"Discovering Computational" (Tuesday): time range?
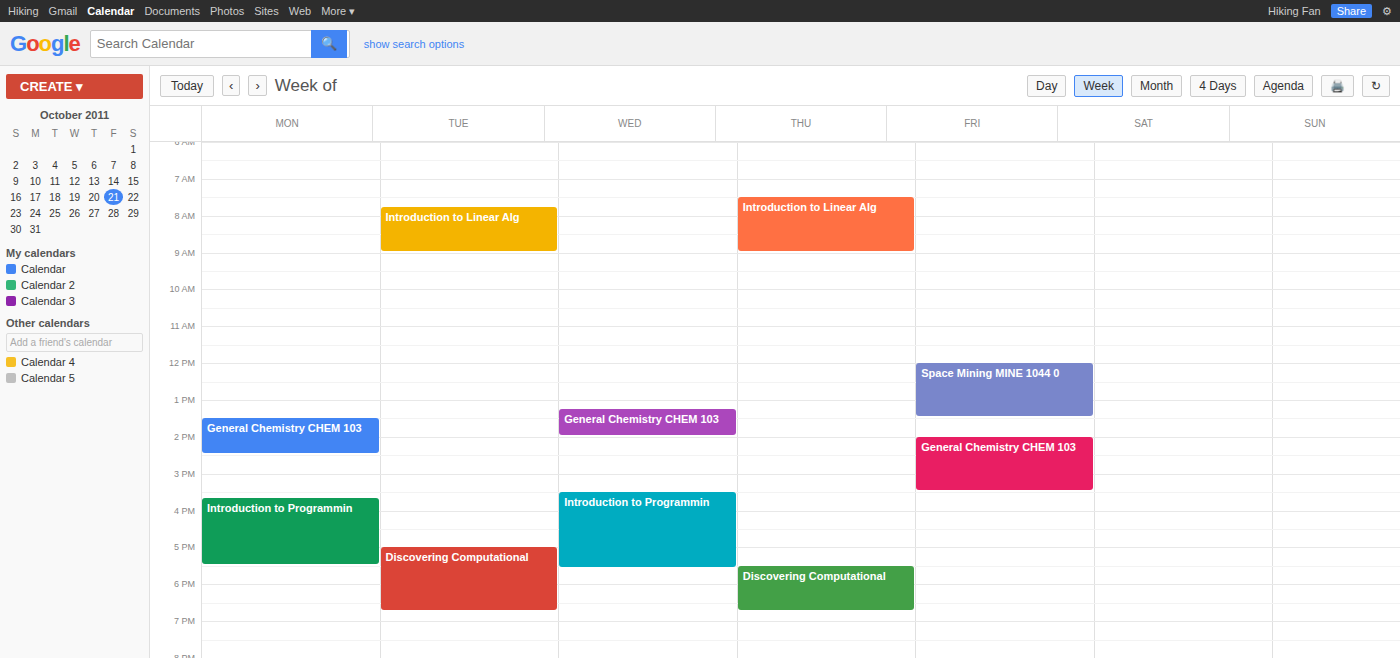
5:00 PM to 6:45 PM